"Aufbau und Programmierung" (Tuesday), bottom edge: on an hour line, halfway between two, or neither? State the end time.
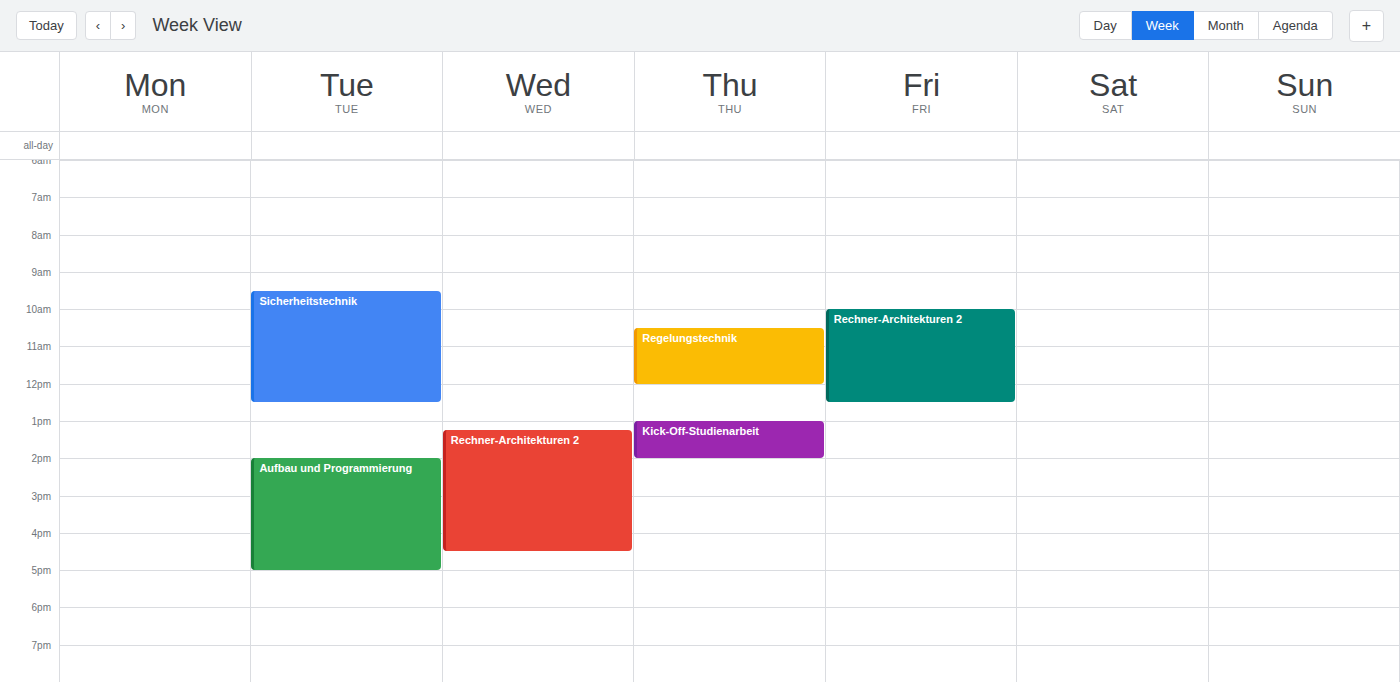
17:00 -- exactly on the 17:00 line.